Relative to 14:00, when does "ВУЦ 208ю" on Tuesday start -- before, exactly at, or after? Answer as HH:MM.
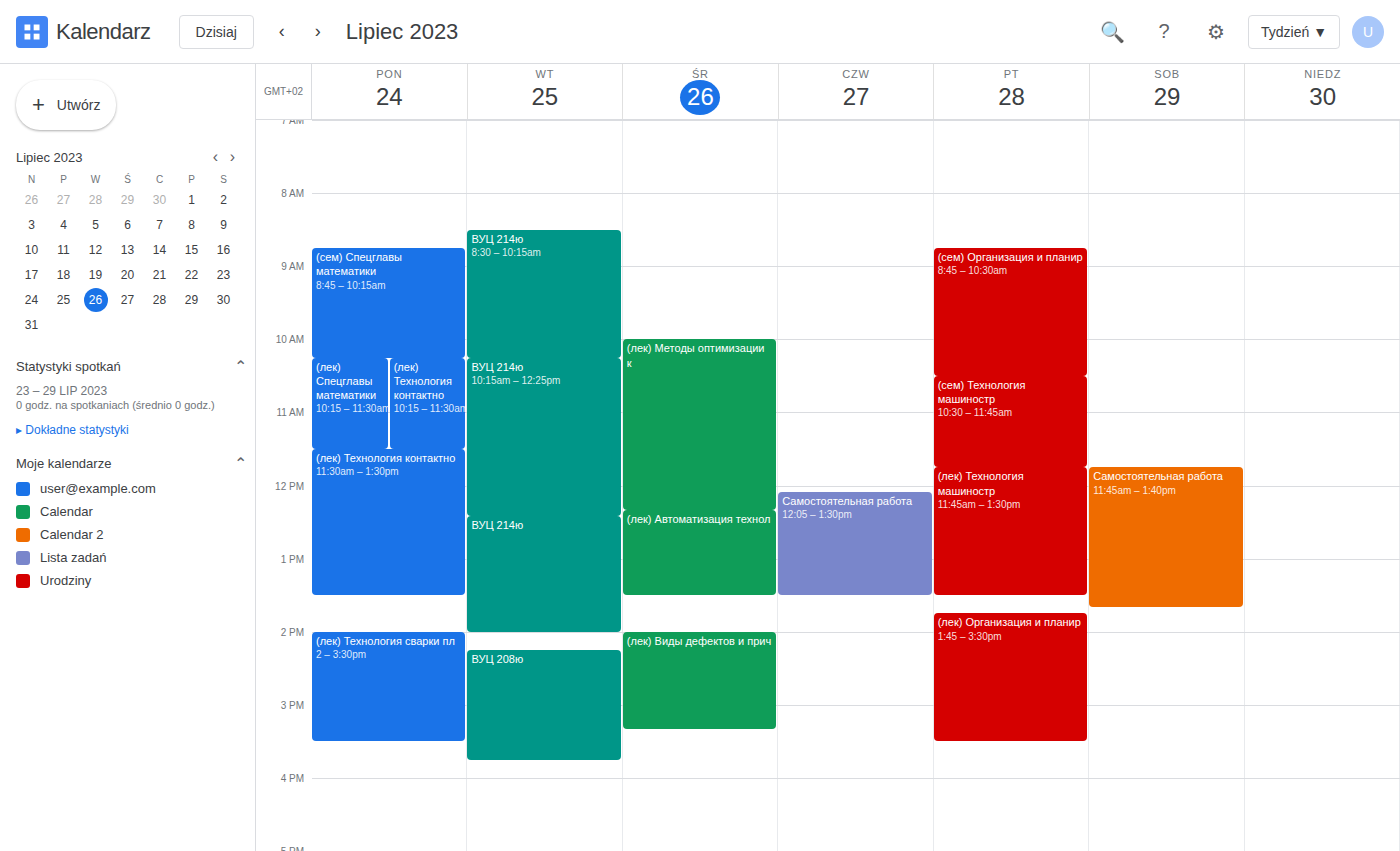
14:15 -- after 14:00, 15 minutes below the 14:00 line.